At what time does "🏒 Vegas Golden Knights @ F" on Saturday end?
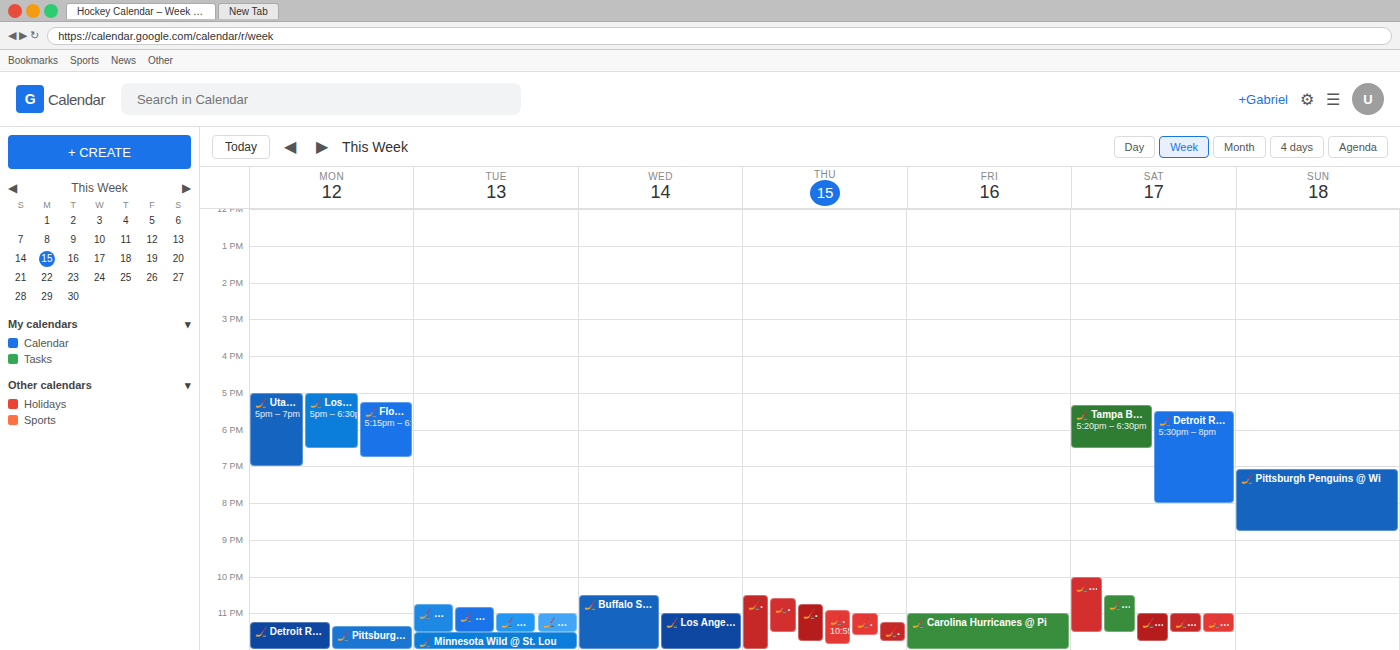
11:30 PM